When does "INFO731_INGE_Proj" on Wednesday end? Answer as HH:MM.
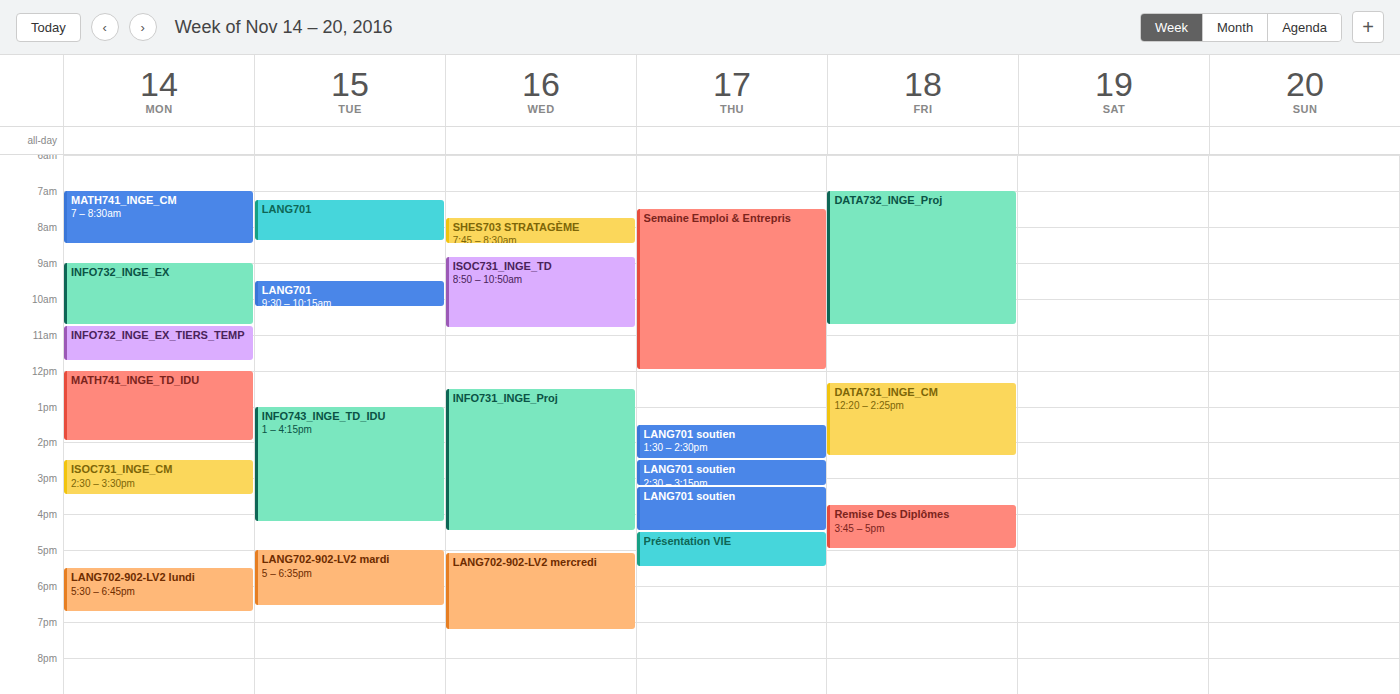
16:30